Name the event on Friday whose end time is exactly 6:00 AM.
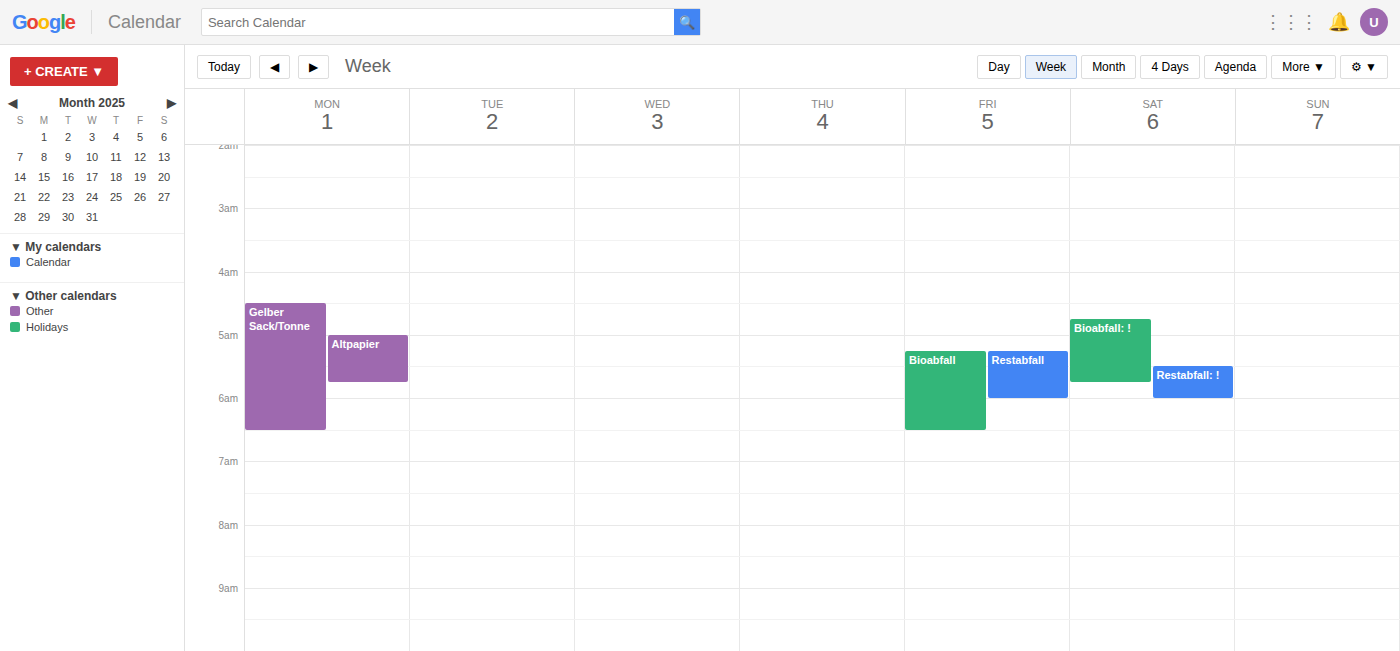
"Restabfall"